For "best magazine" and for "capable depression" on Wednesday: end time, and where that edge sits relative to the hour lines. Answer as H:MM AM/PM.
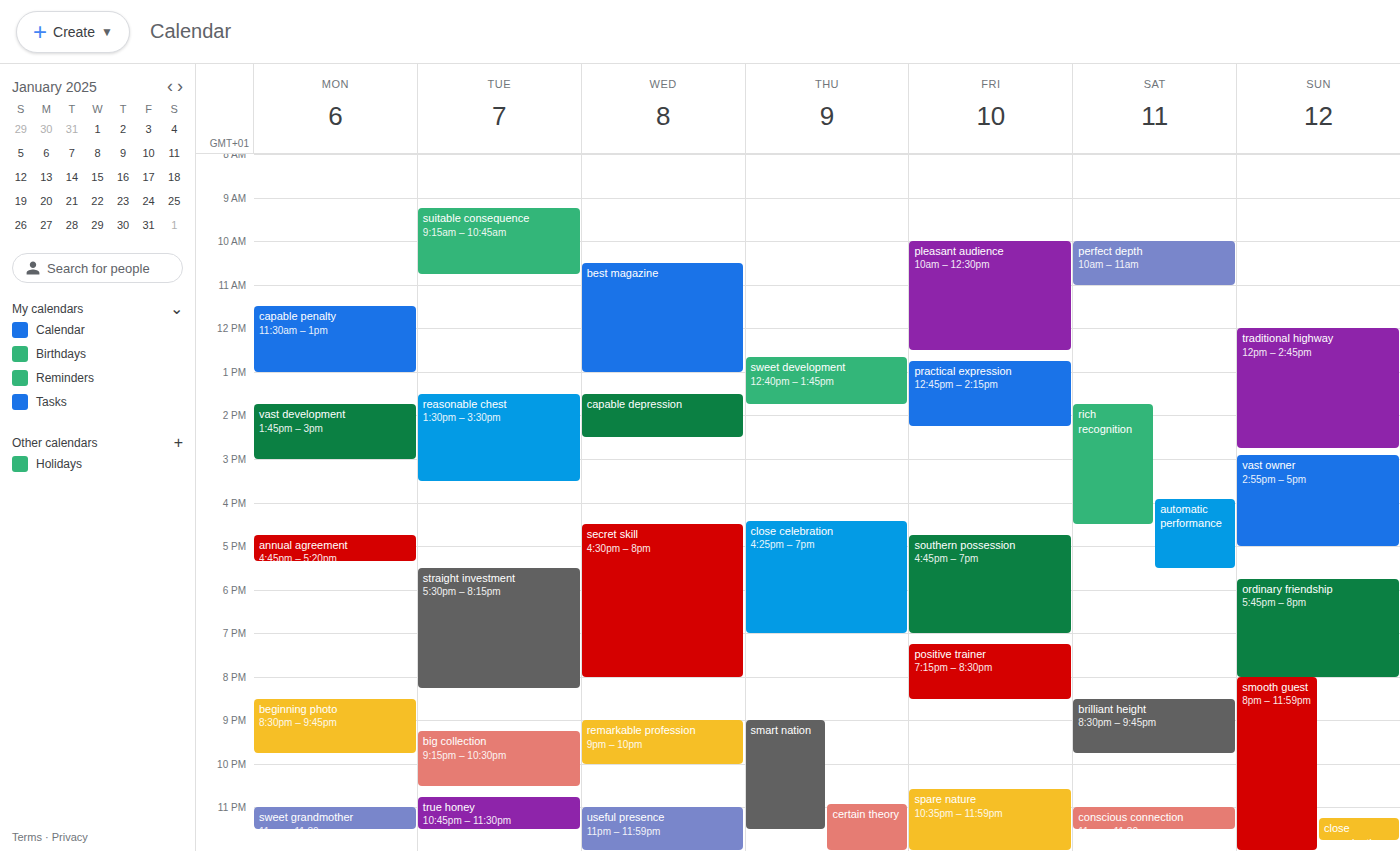
"best magazine": 1:00 PM, exactly on the 1 PM line. "capable depression": 2:30 PM, halfway between the 2 PM and 3 PM lines.